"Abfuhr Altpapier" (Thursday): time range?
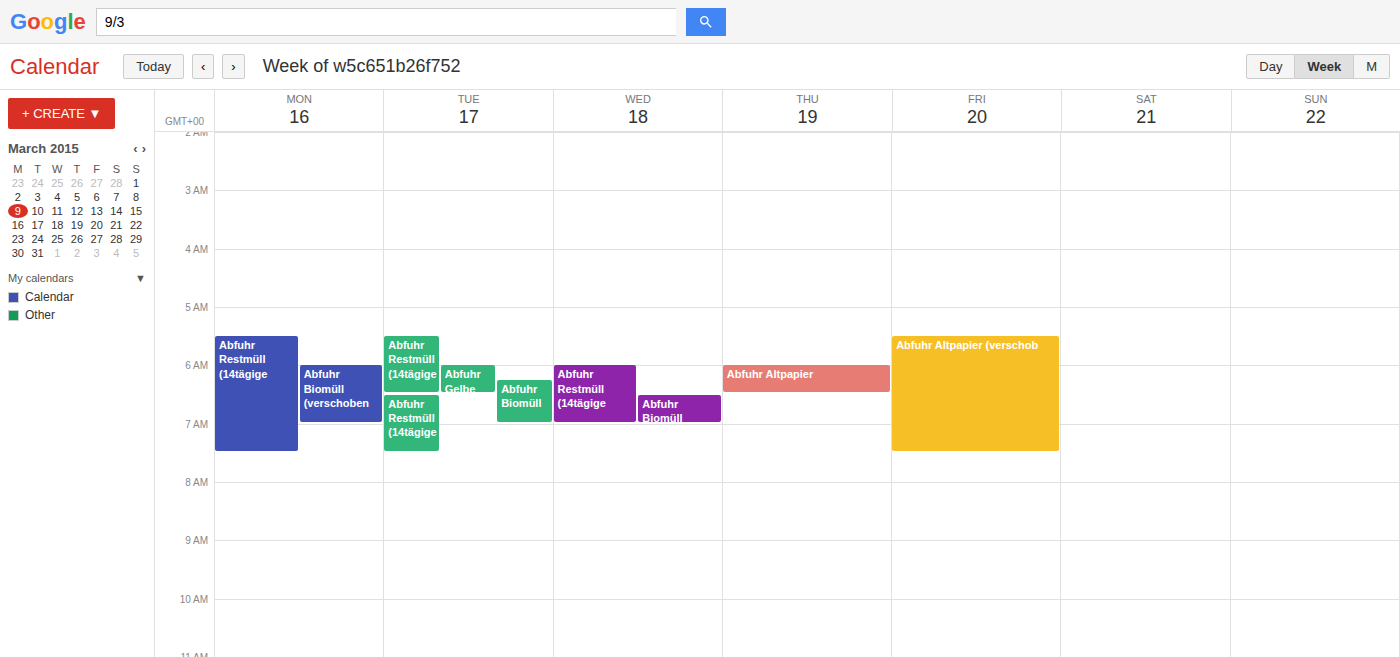
6:00 AM to 6:30 AM